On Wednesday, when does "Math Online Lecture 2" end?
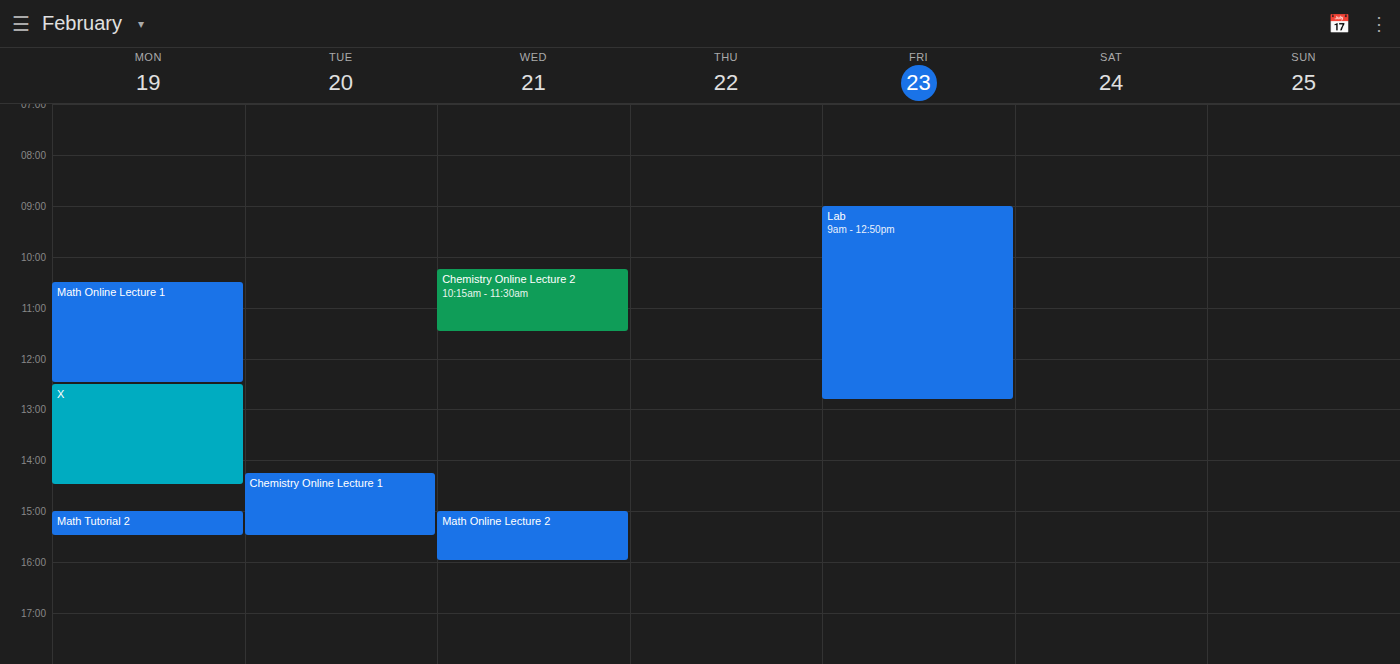
4:00 PM